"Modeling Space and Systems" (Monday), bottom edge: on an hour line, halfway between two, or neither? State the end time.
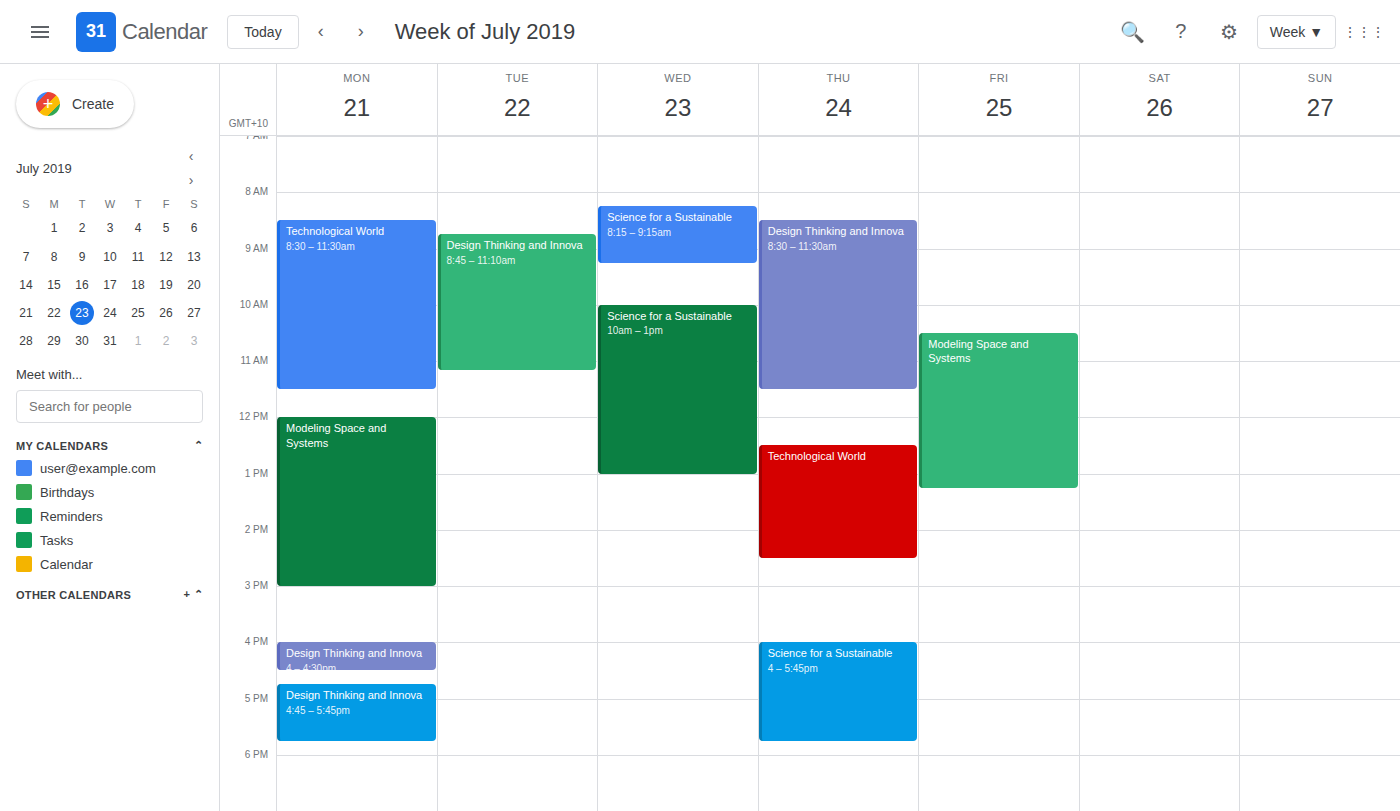
3:00 PM -- exactly on the 3 PM line.